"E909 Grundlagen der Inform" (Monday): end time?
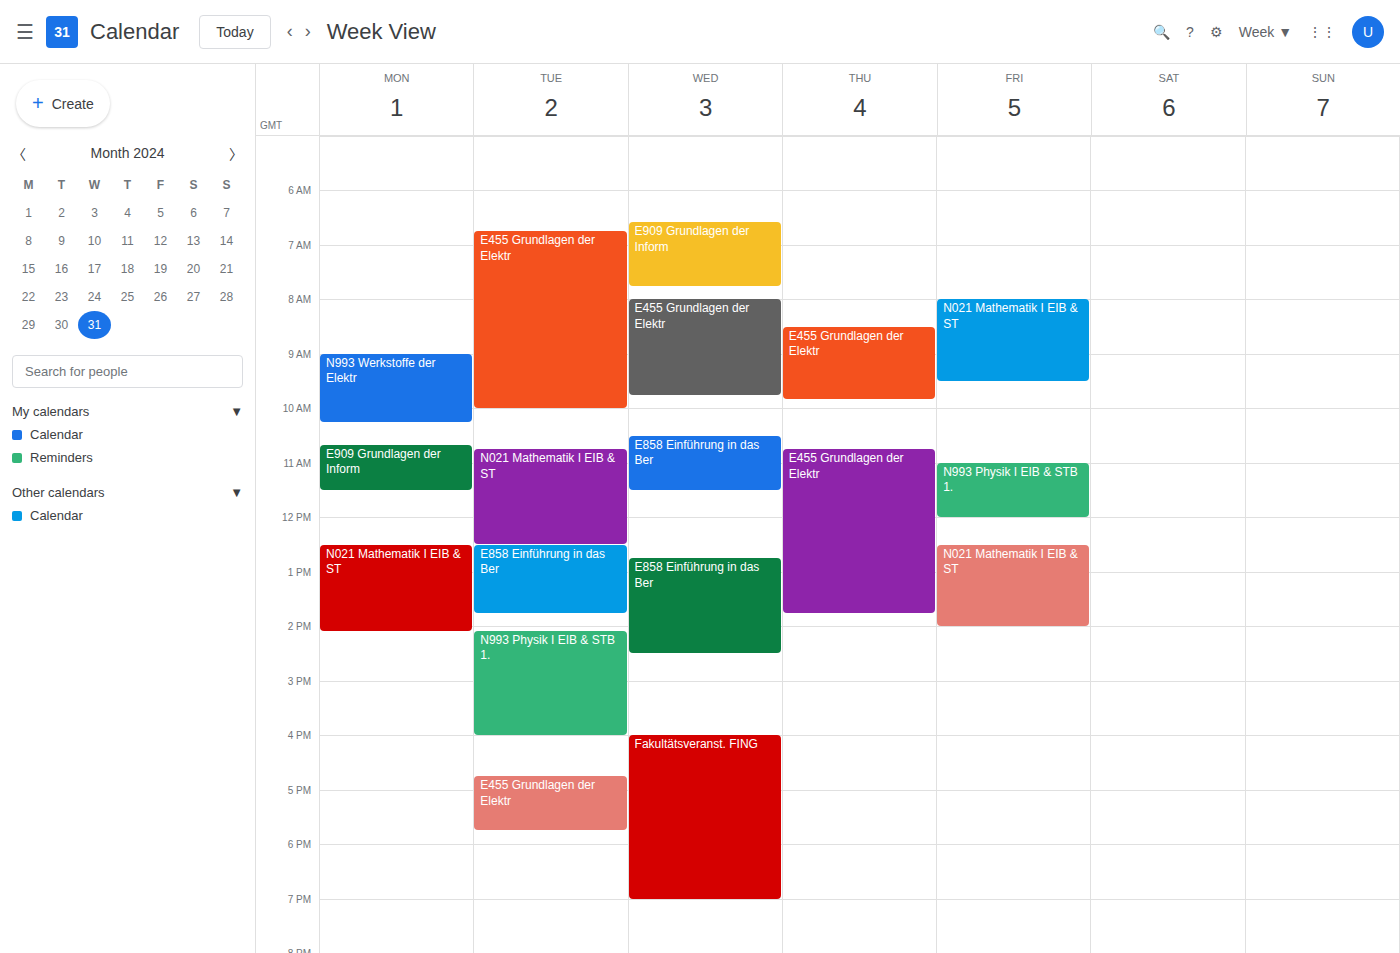
11:30 AM